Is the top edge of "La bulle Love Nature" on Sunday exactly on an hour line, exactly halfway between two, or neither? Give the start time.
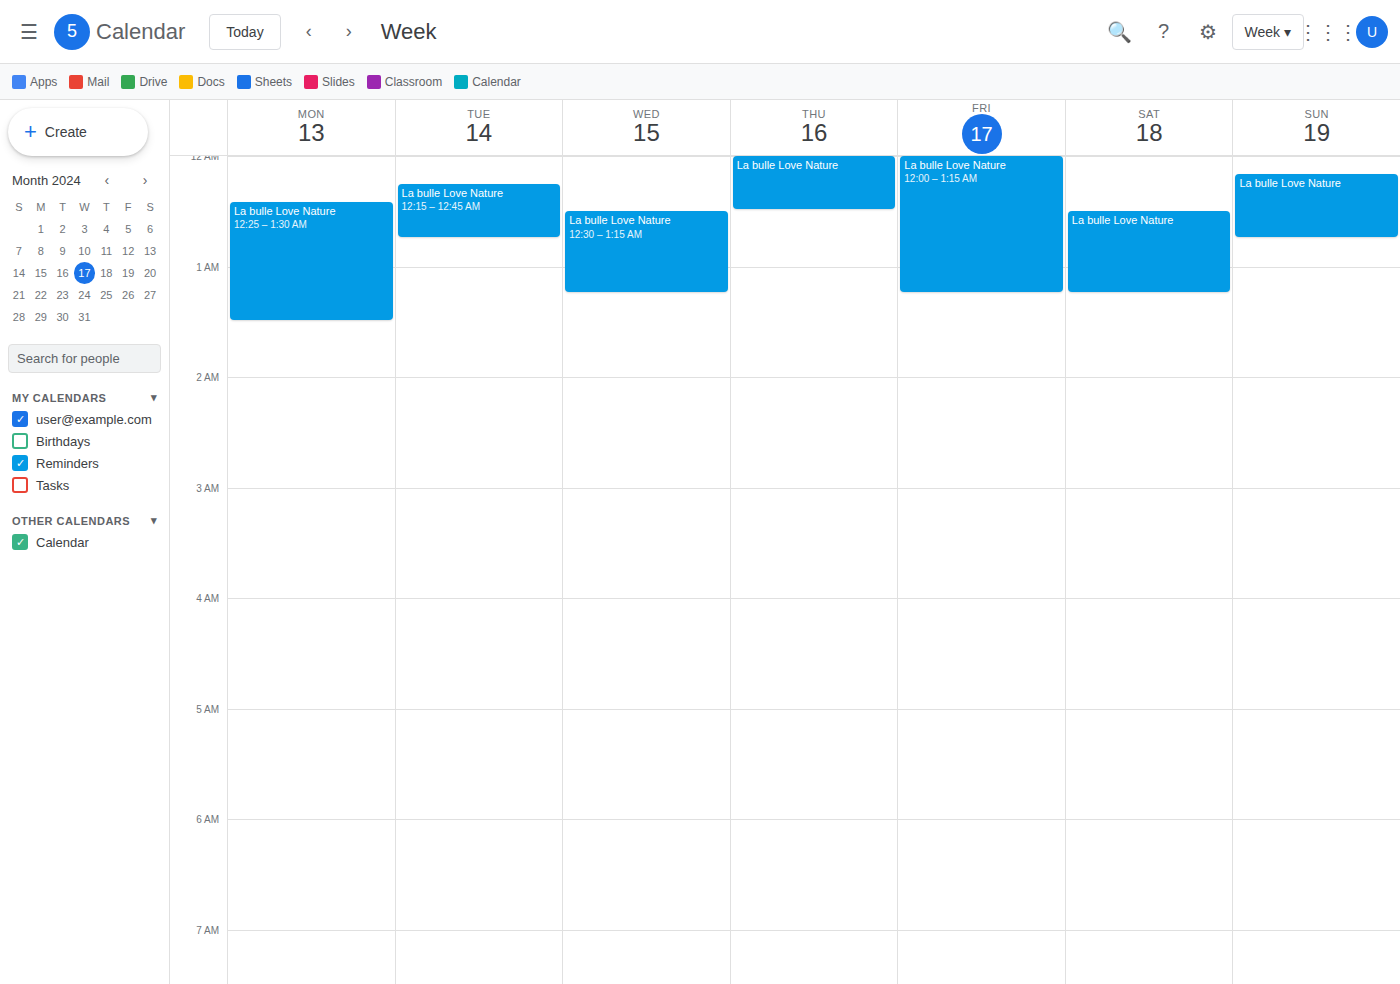
12:10 AM -- neither: 10 minutes below the 12 AM line and 50 minutes above the 1 AM line.